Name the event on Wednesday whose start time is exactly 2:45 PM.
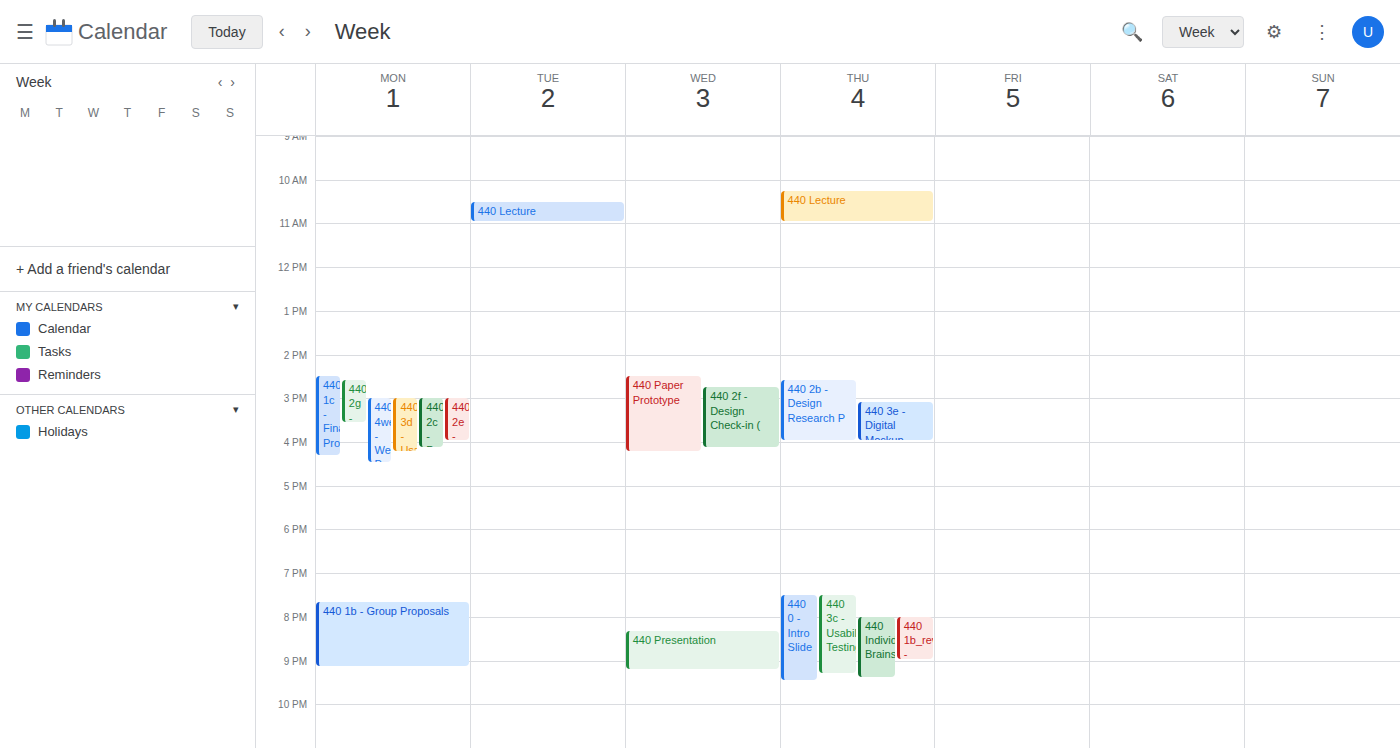
"440 2f - Design Check-in ("